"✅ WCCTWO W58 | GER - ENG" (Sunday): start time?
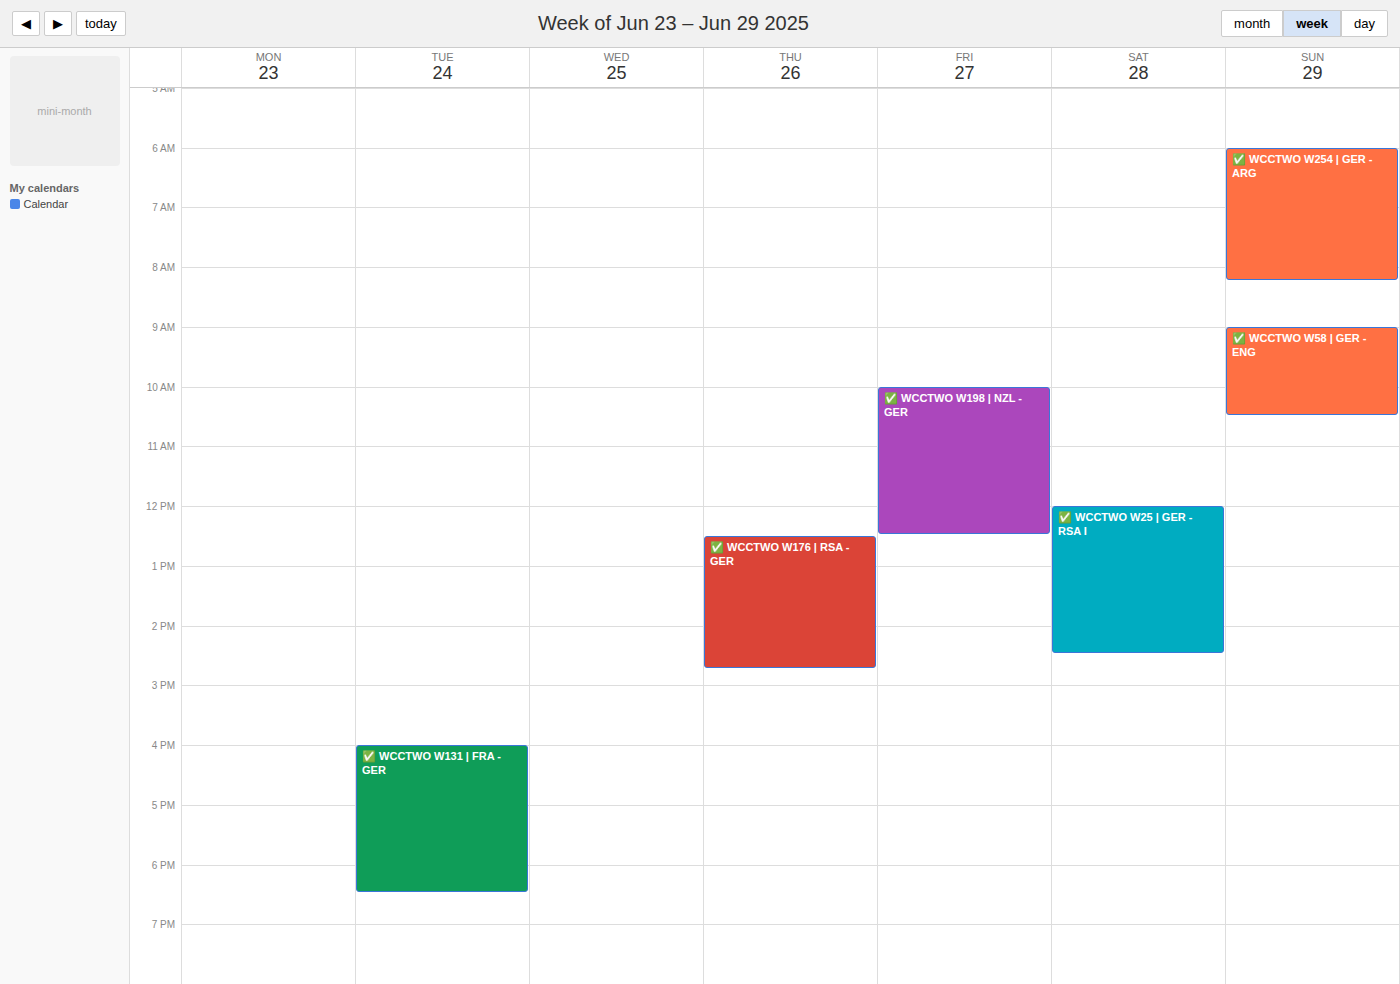
09:00